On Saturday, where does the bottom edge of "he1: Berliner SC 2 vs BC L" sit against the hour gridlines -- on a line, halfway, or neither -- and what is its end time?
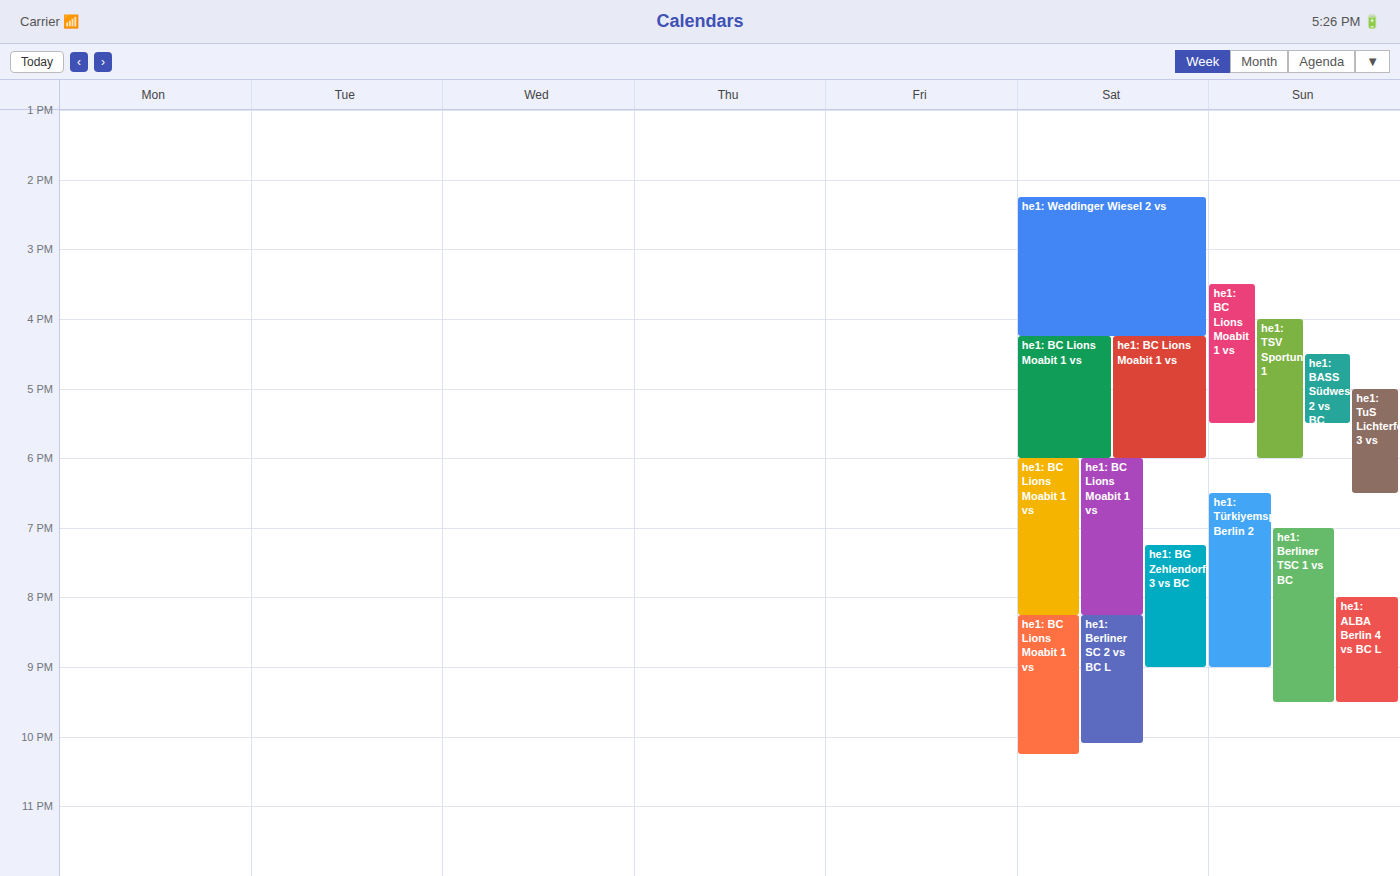
10:05 PM -- neither: 5 minutes below the 10 PM line and 55 minutes above the 11 PM line.